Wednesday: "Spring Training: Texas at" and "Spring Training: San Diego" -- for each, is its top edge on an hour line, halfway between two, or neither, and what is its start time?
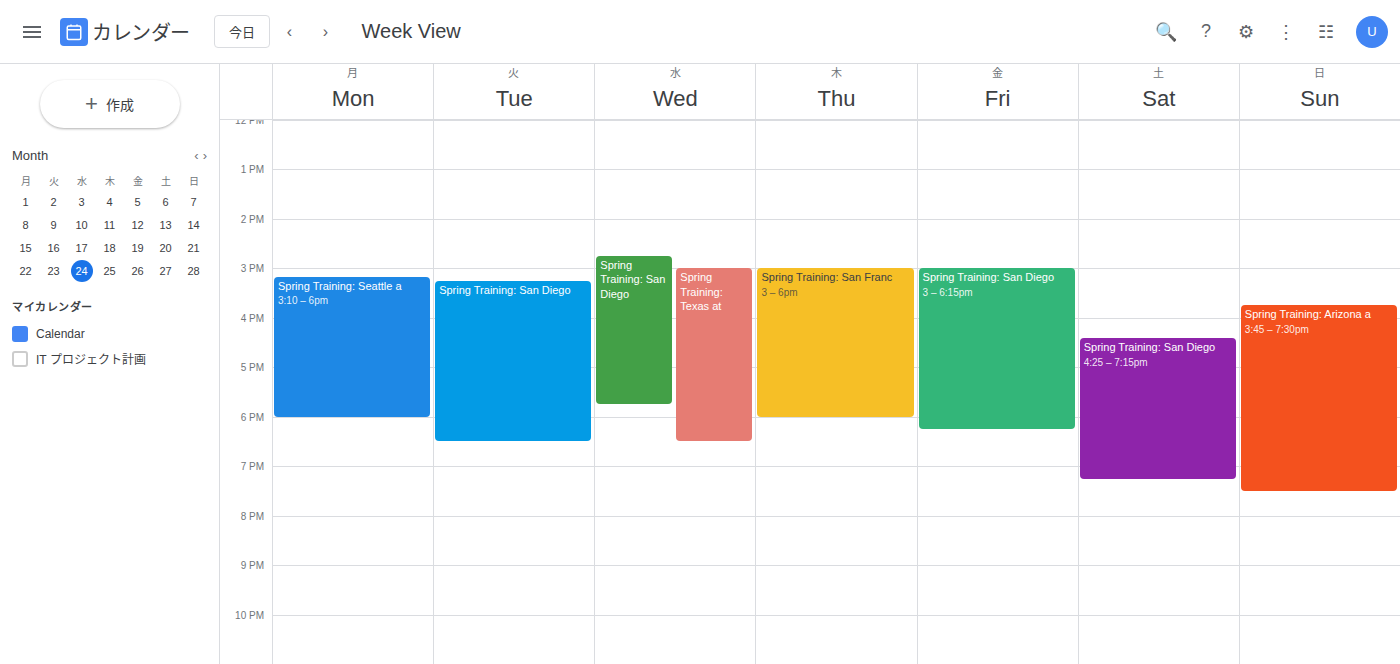
"Spring Training: Texas at": 3:00 PM, exactly on the 3 PM line. "Spring Training: San Diego": 2:45 PM, neither: three quarters of the way from the 2 PM line to the 3 PM line.